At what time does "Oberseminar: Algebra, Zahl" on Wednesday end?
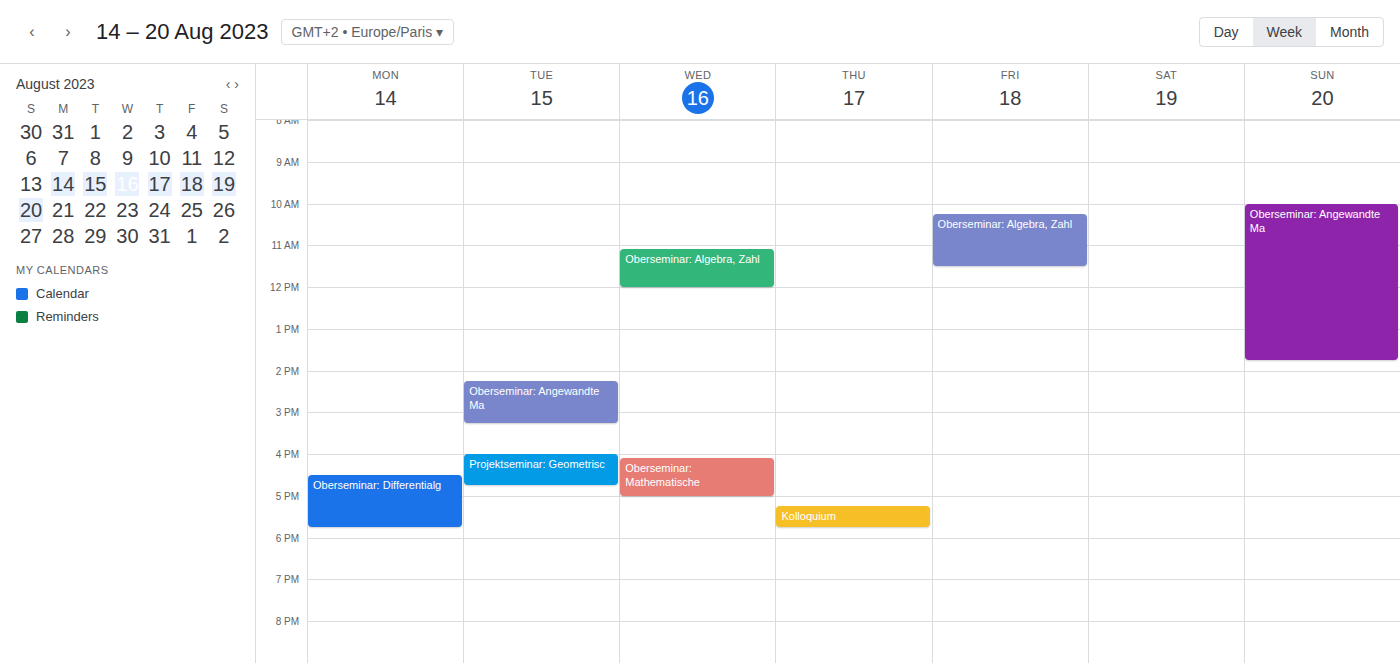
12:00 PM